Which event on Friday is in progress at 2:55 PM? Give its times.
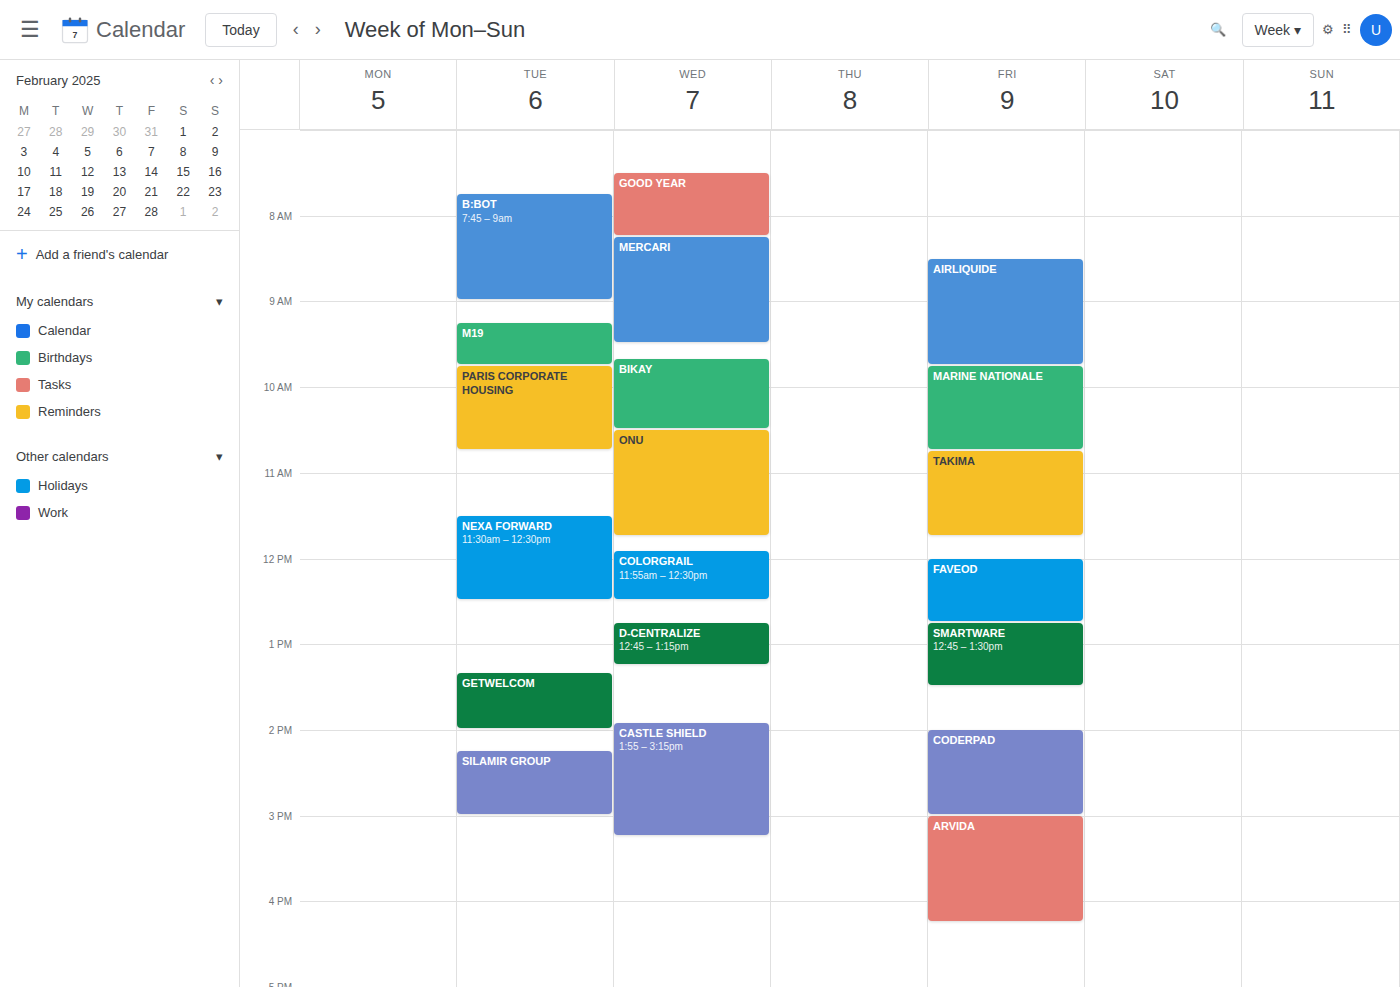
"CODERPAD", 2:00 PM to 3:00 PM